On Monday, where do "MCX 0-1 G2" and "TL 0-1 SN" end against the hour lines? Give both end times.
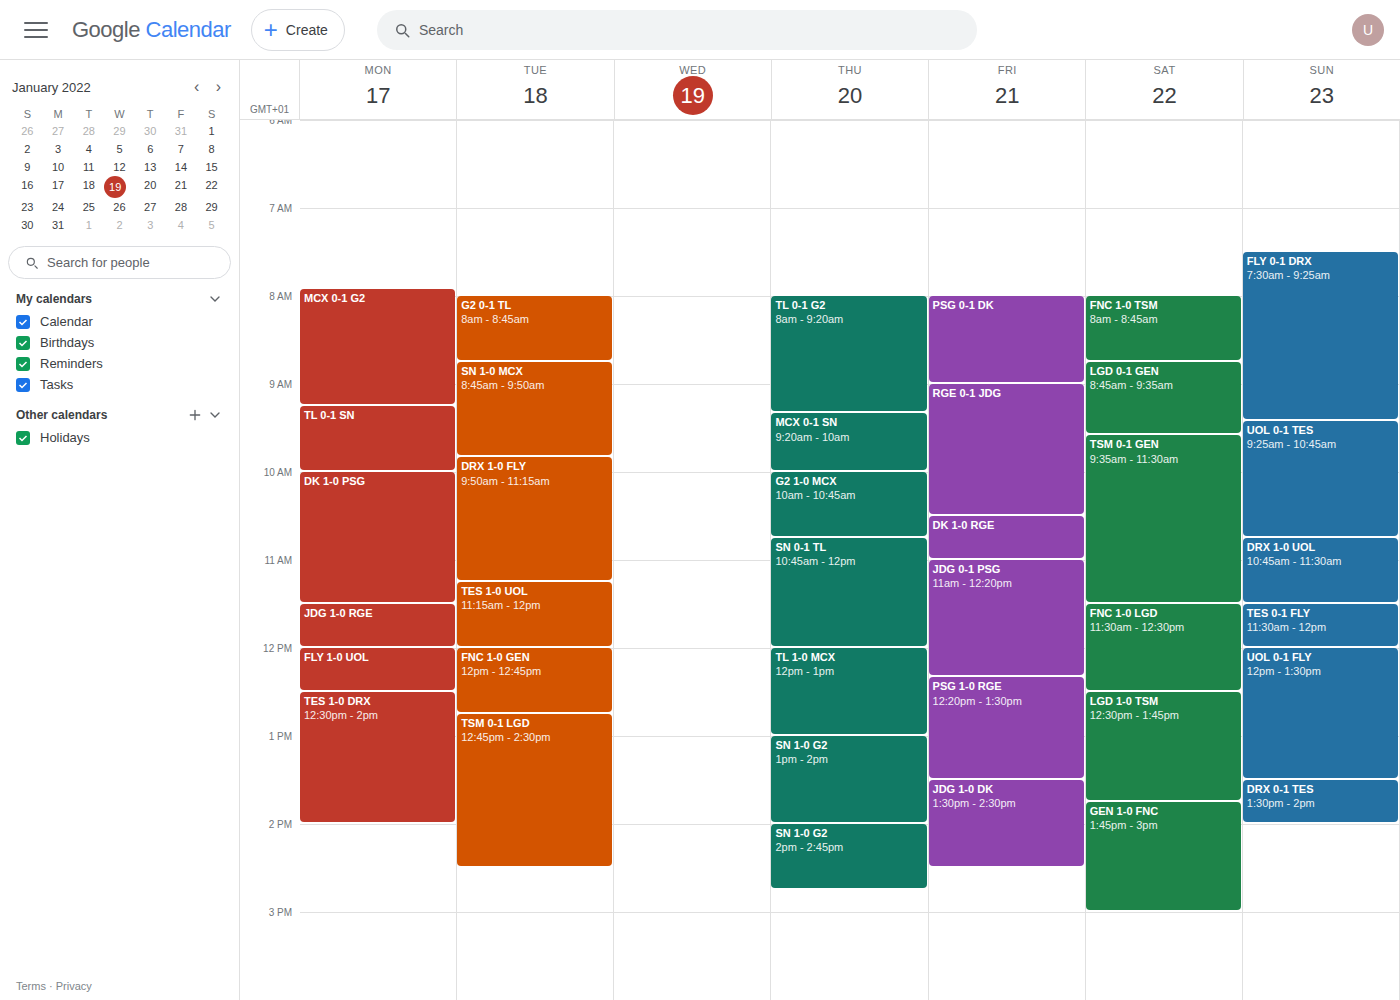
"MCX 0-1 G2": 9:15 AM, neither: a quarter of the way from the 9 AM line to the 10 AM line. "TL 0-1 SN": 10:00 AM, exactly on the 10 AM line.